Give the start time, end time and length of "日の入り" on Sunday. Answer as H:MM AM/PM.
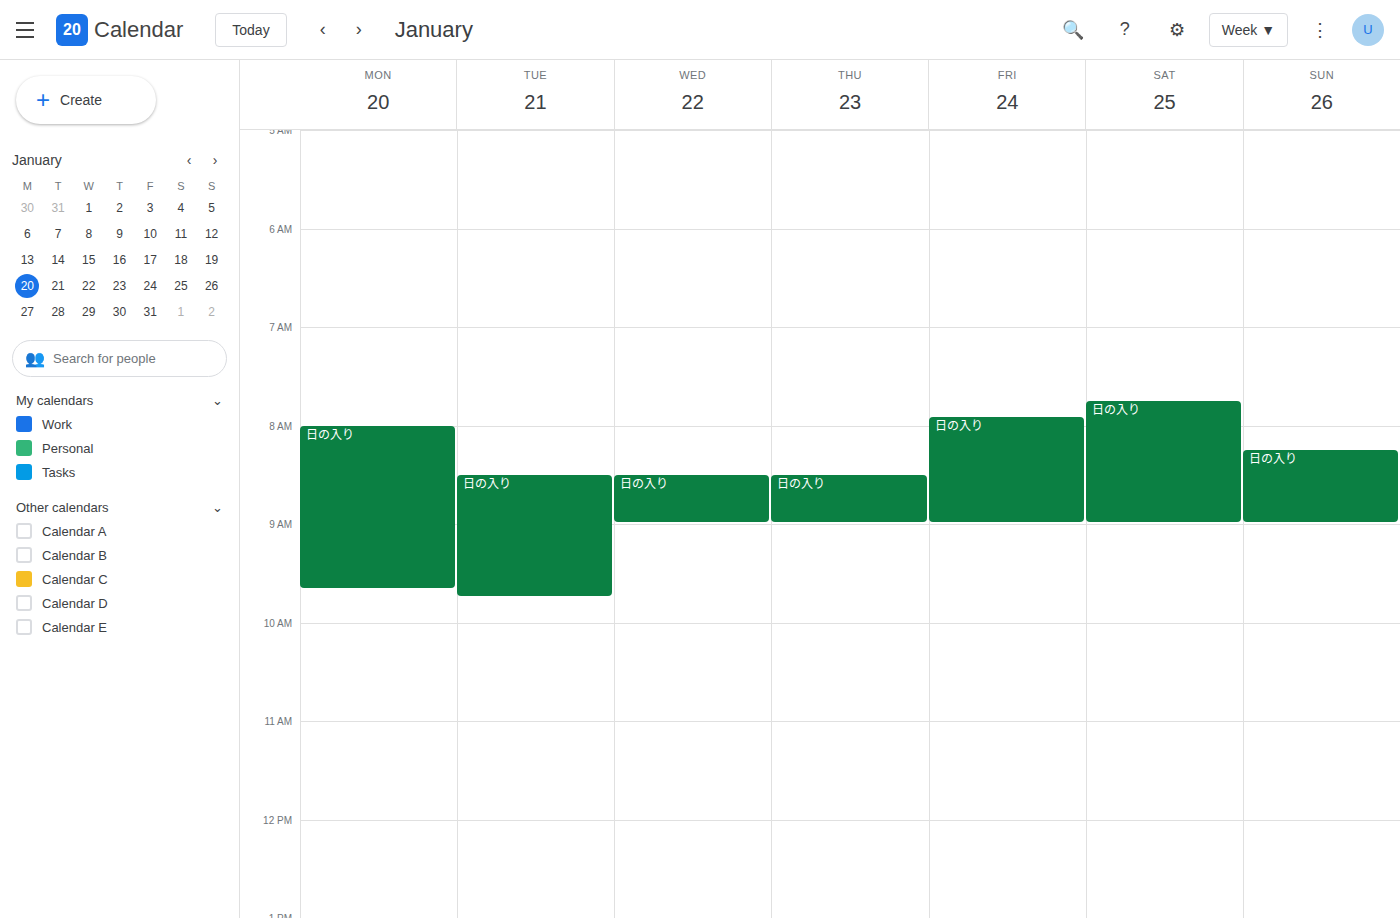
8:15 AM to 9:00 AM, 45 minutes